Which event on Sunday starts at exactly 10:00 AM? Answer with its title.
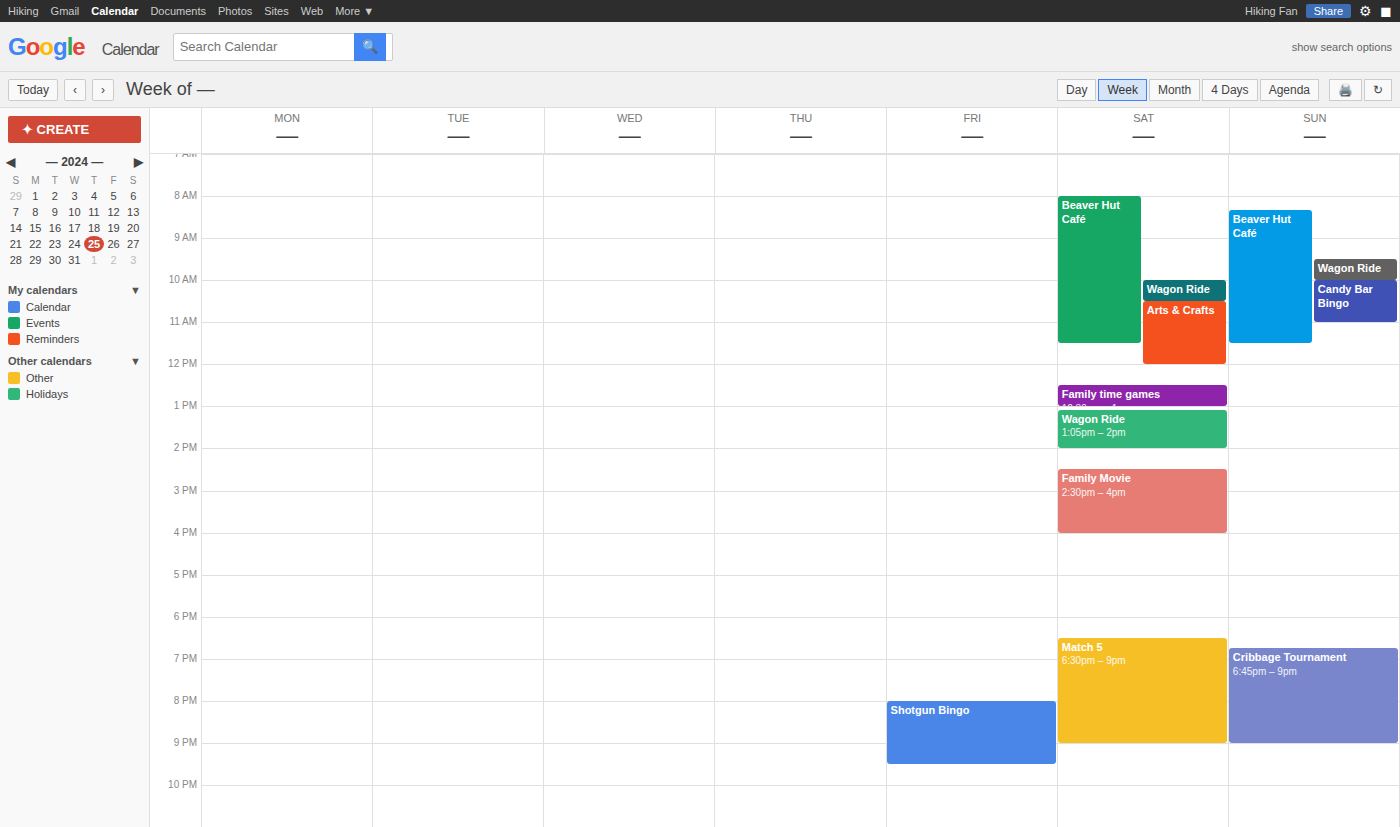
"Candy Bar Bingo"